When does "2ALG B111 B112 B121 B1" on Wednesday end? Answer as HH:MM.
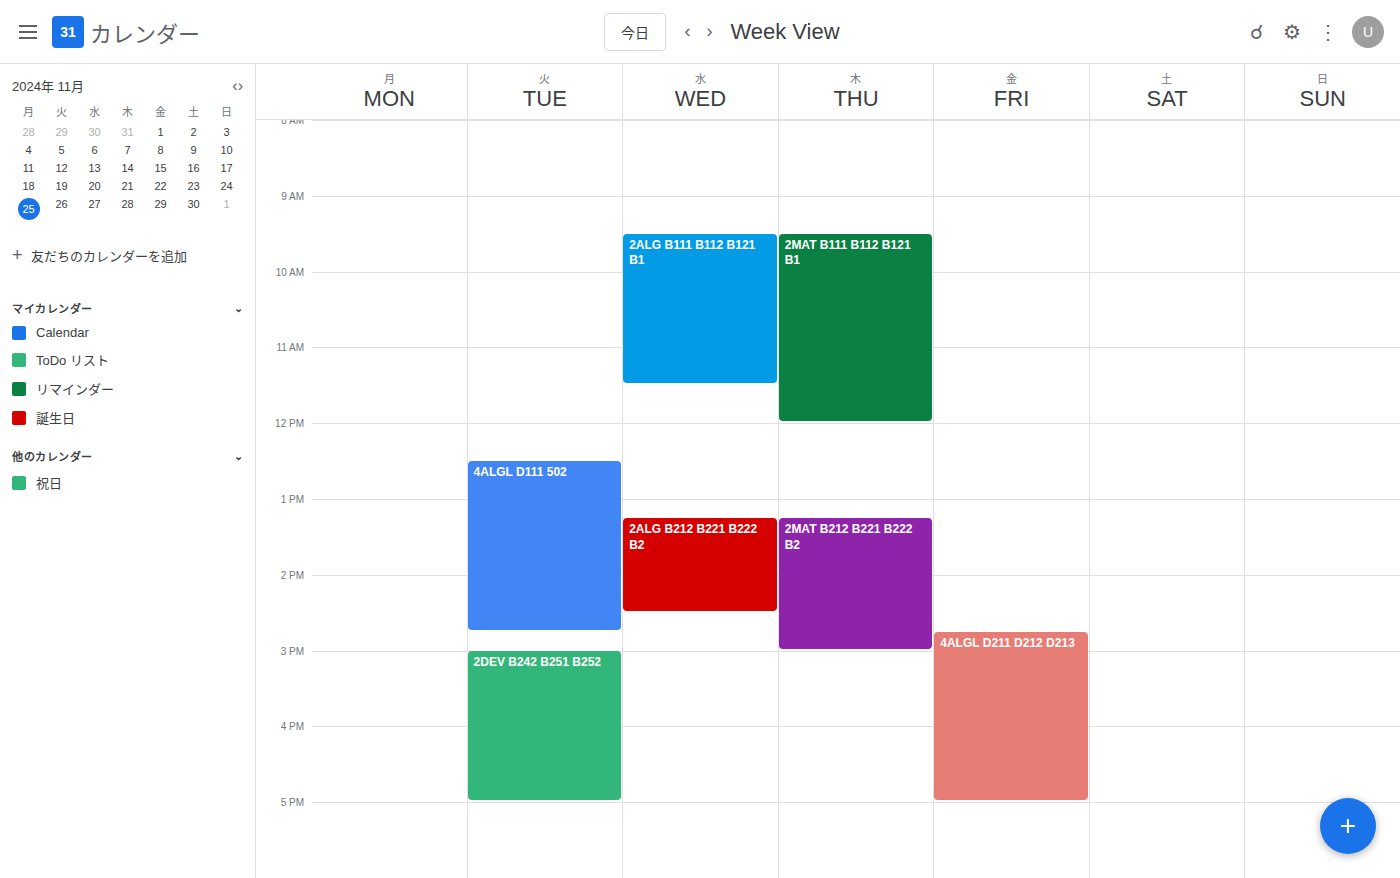
11:30